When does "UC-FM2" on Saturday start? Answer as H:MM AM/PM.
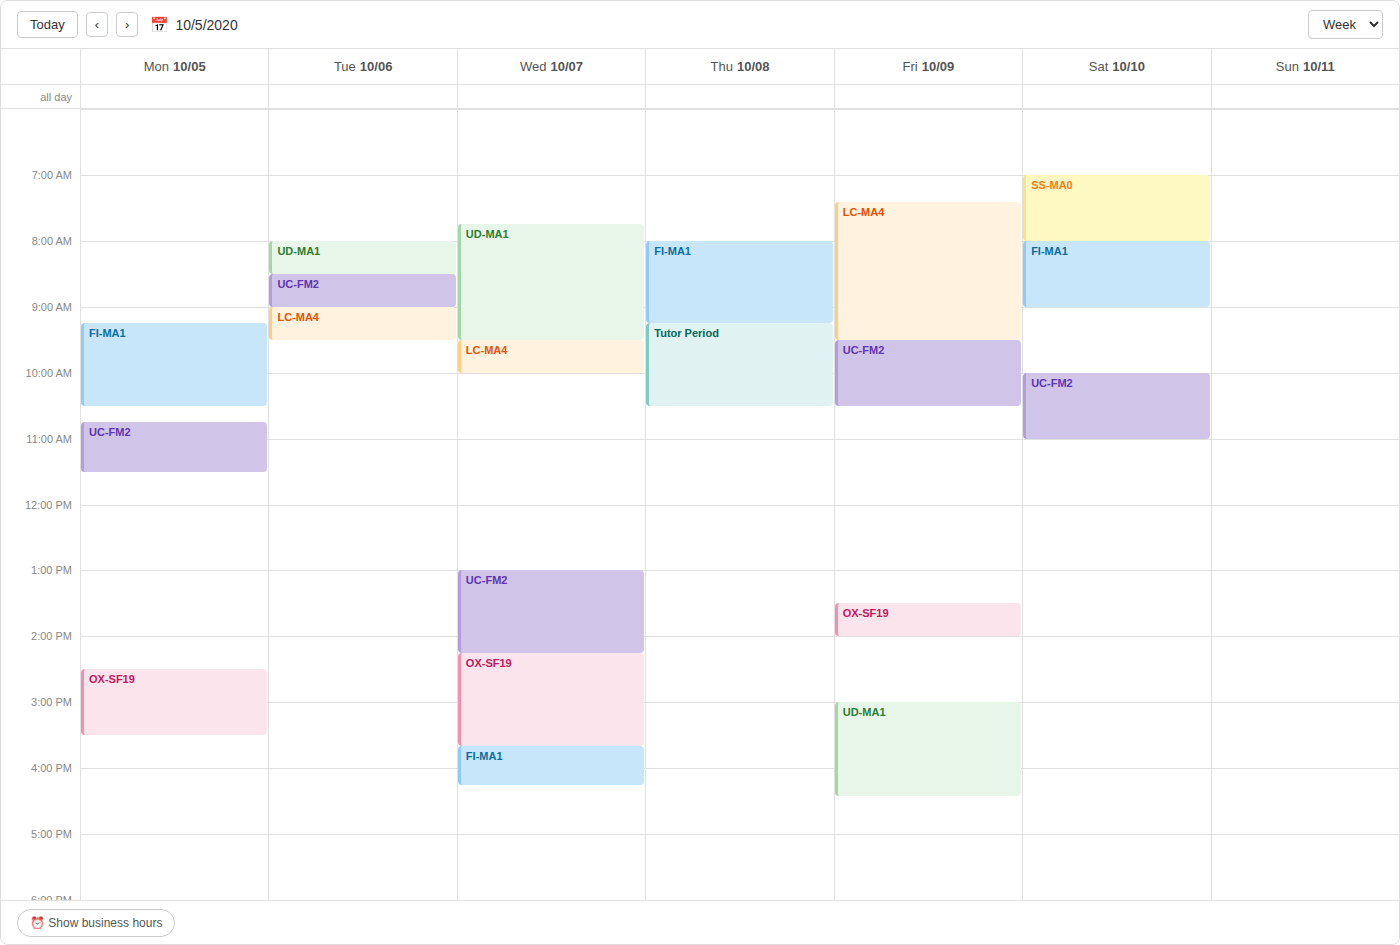
10:00 AM